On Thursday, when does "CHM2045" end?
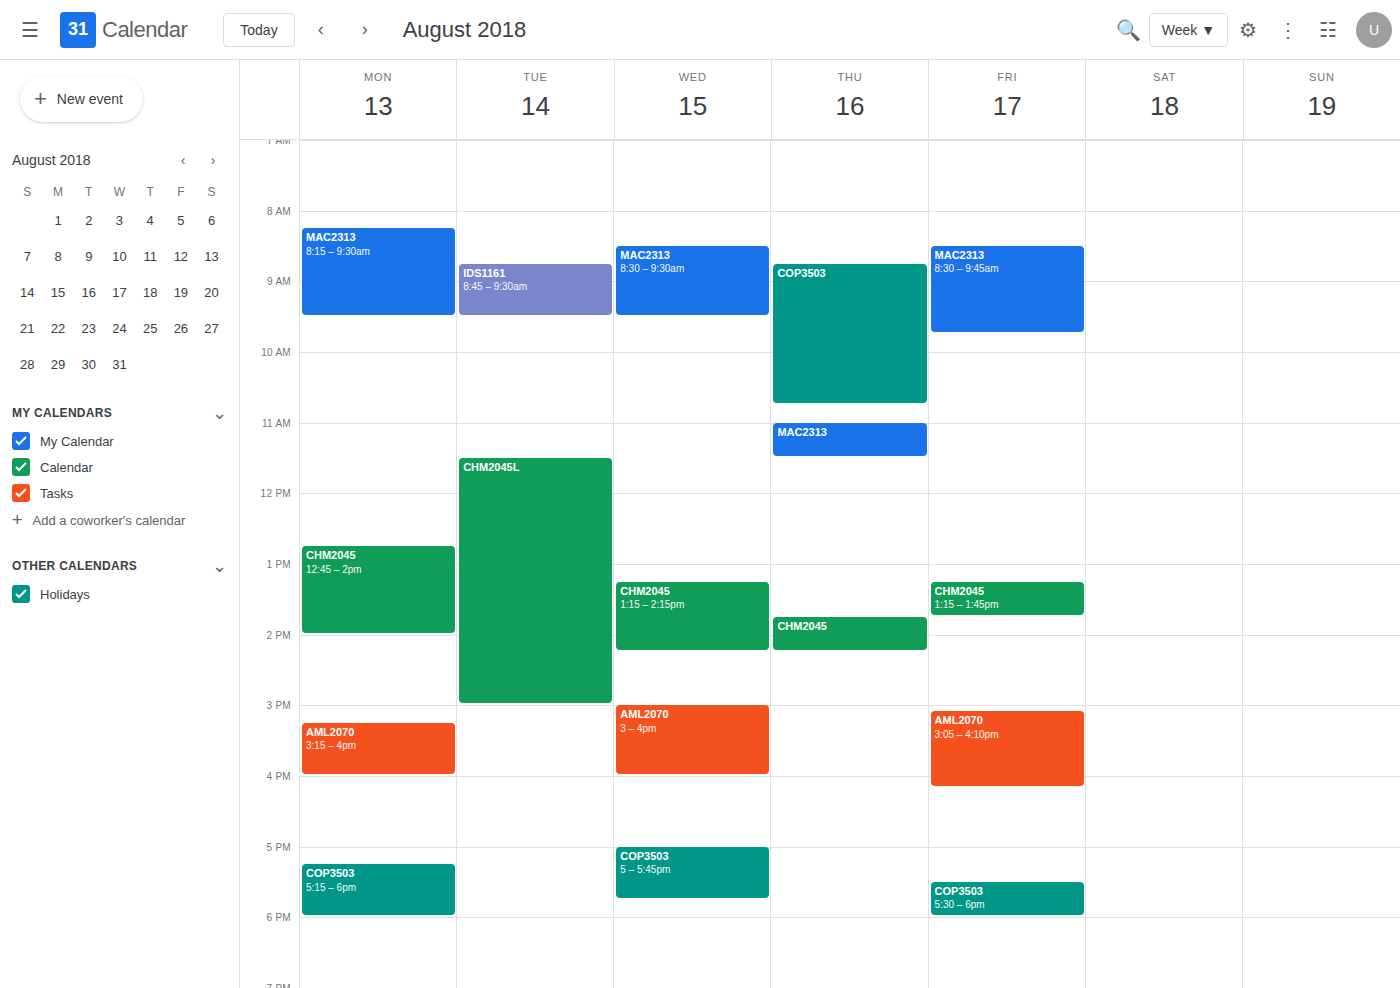
14:15